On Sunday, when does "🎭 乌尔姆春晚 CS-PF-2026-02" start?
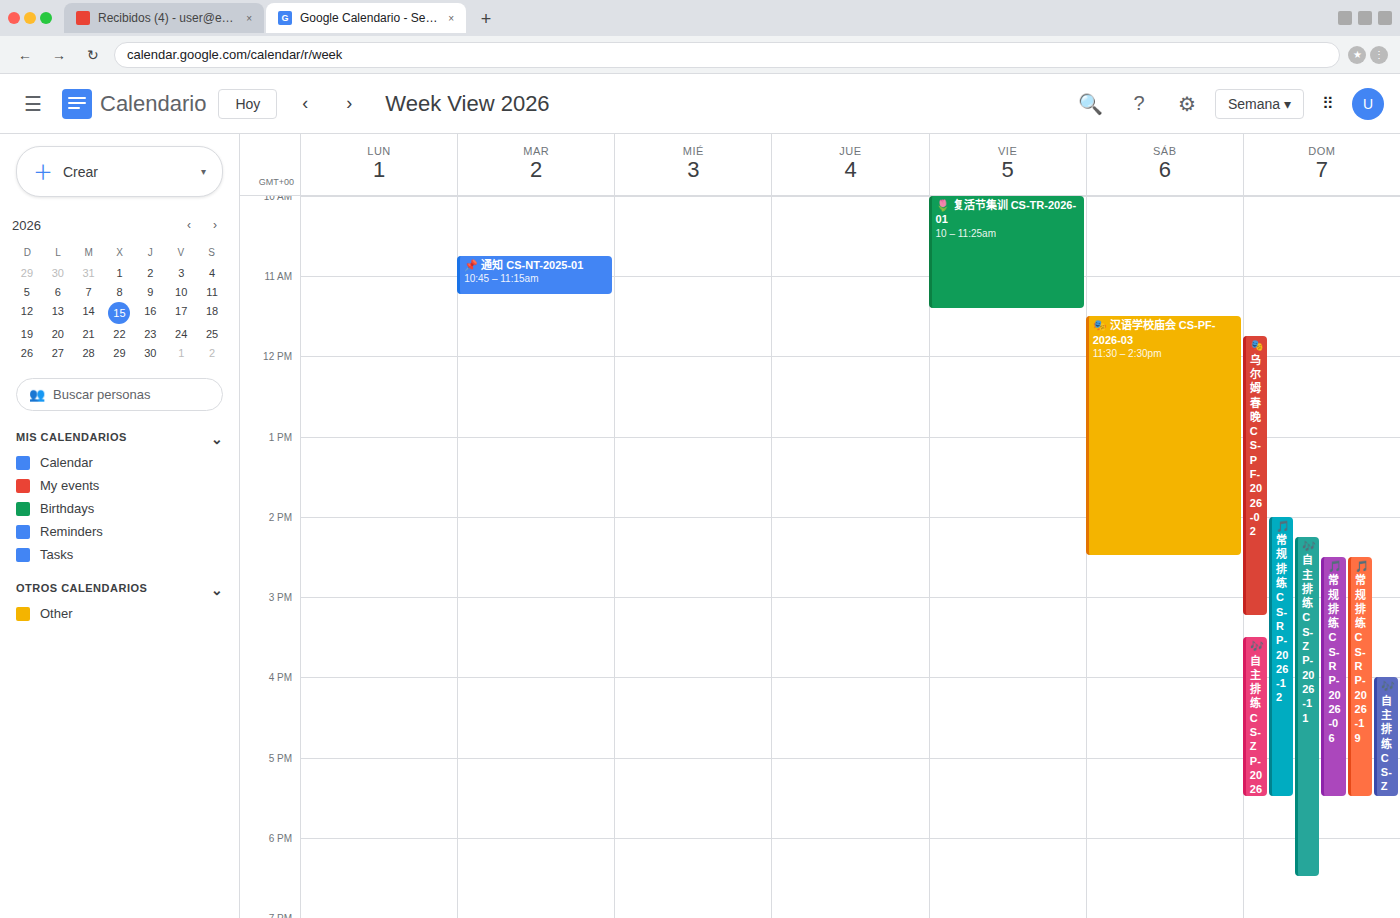
11:45